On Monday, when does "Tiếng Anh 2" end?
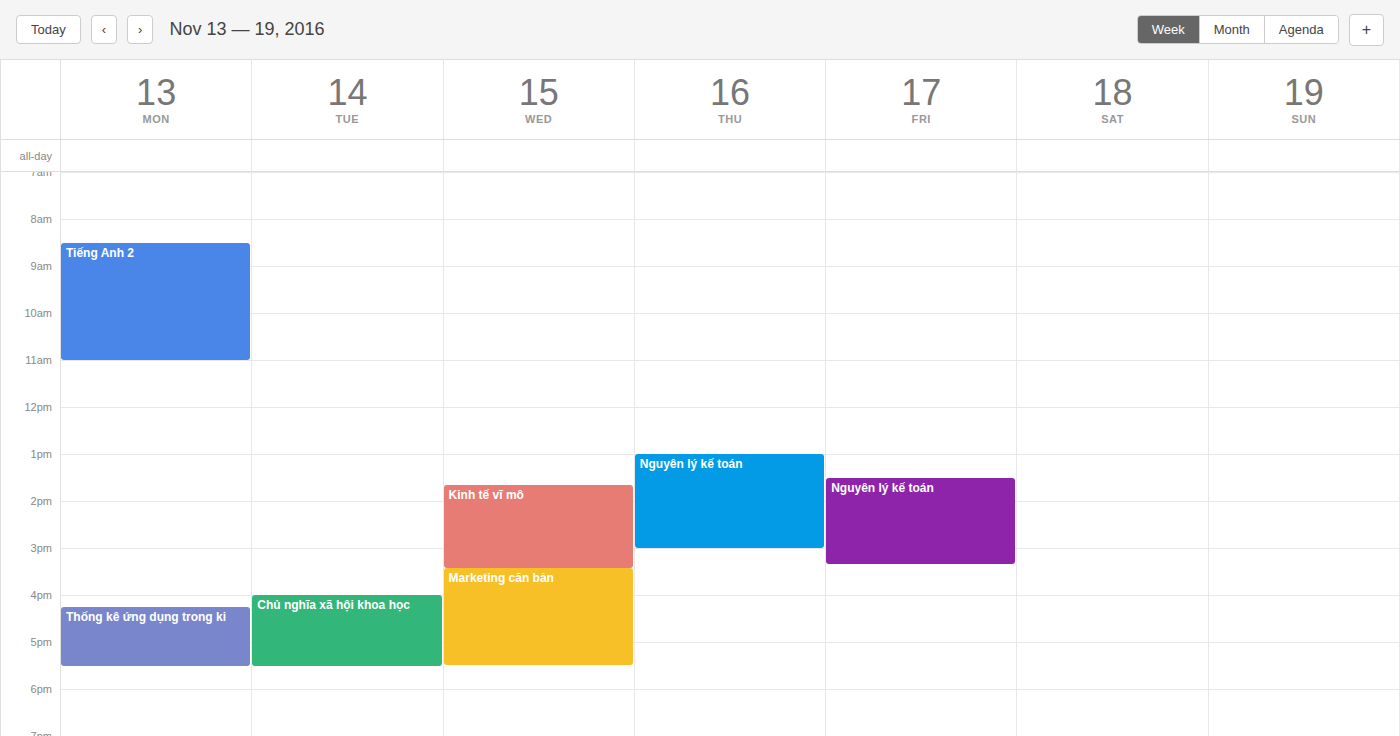
11:00 AM